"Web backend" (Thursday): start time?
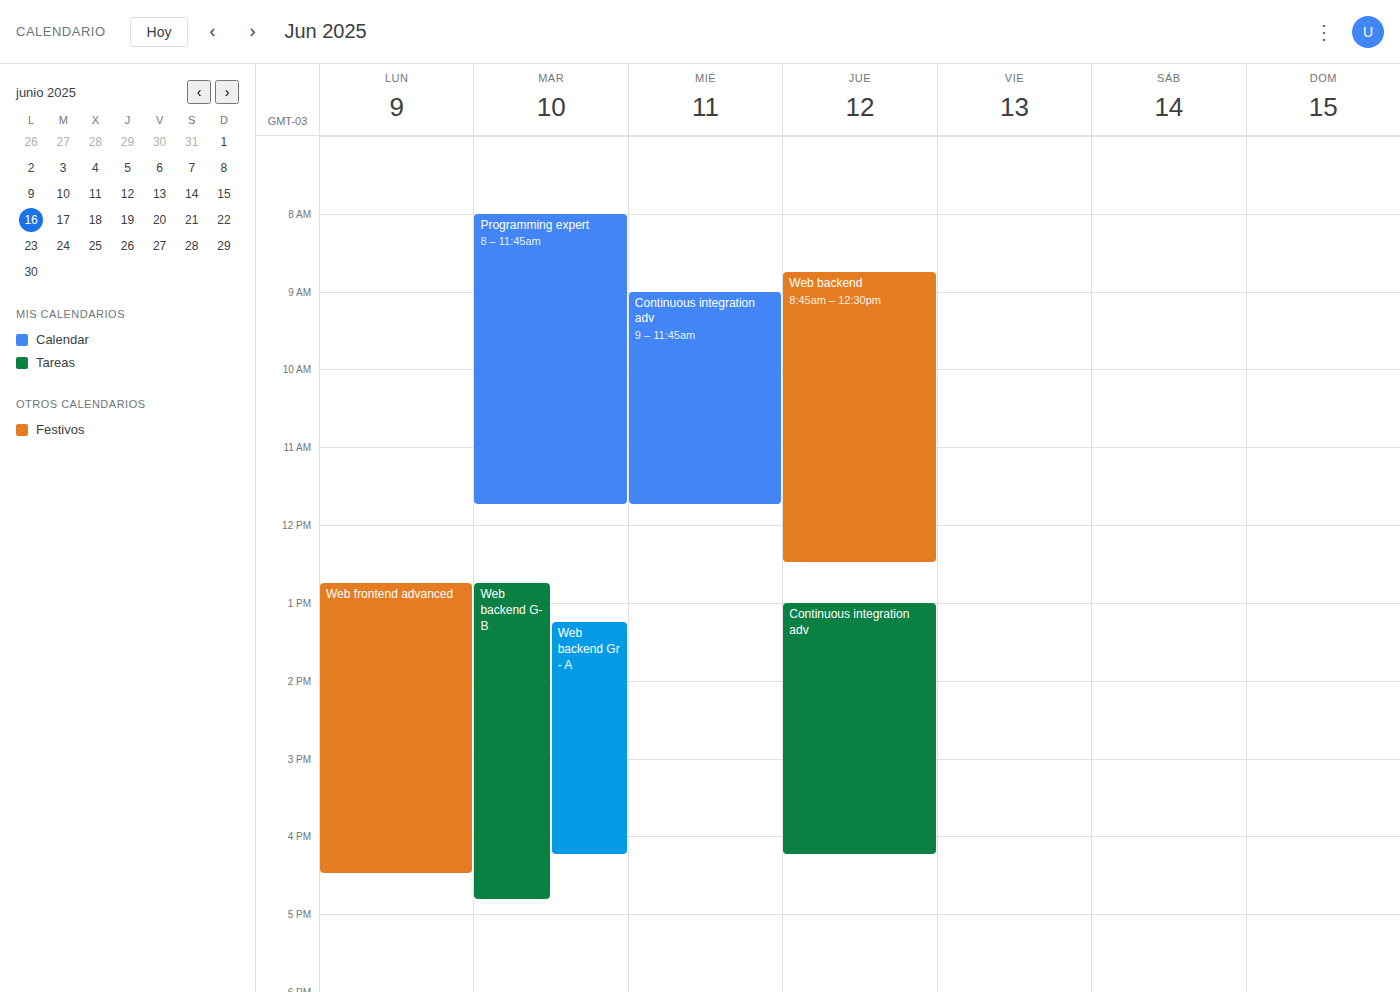
8:45 AM